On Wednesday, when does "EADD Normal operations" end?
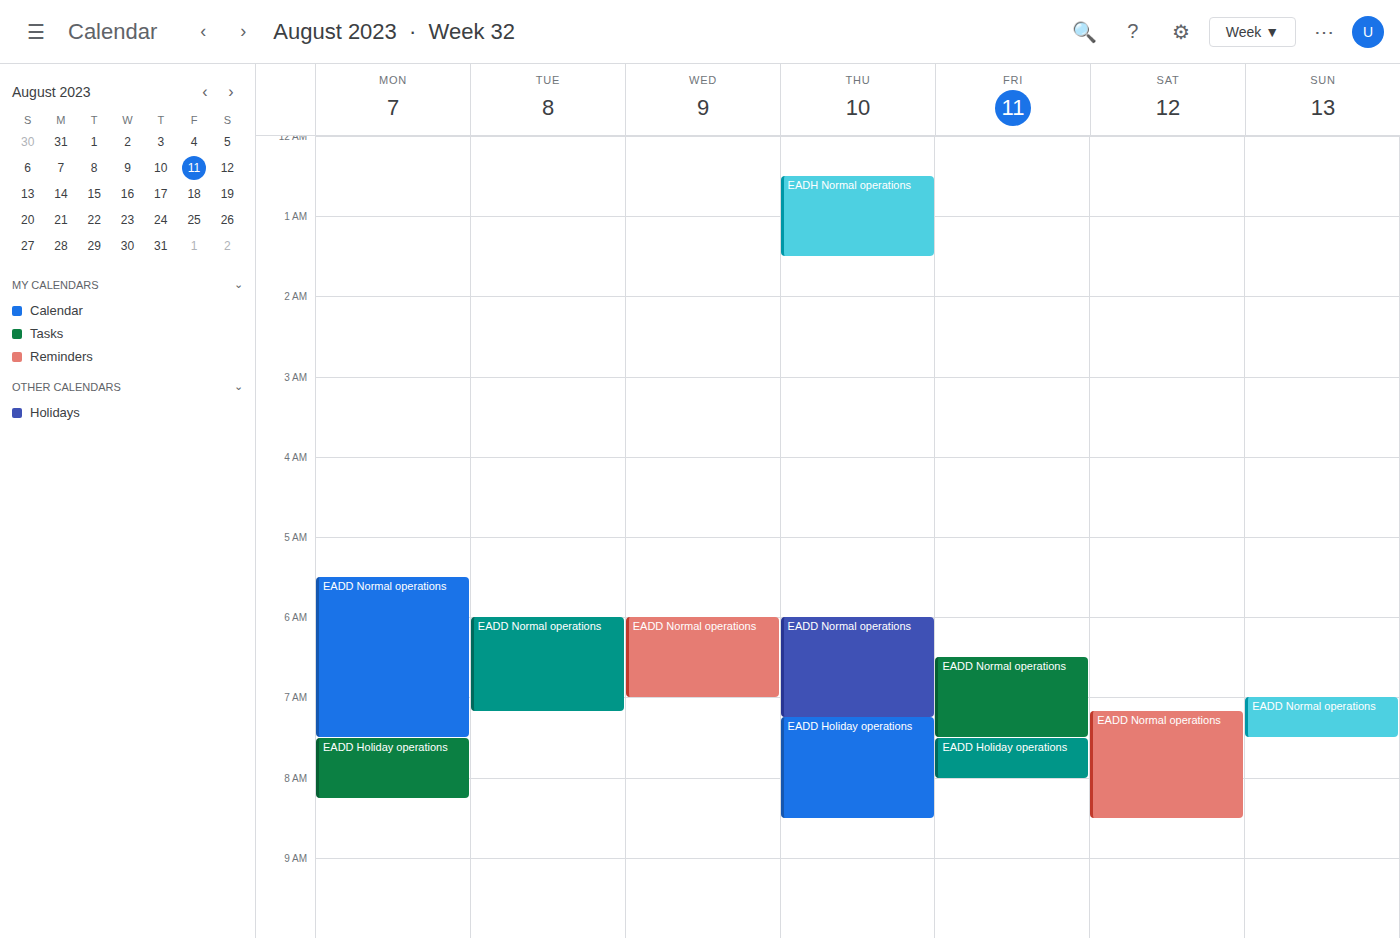
07:00